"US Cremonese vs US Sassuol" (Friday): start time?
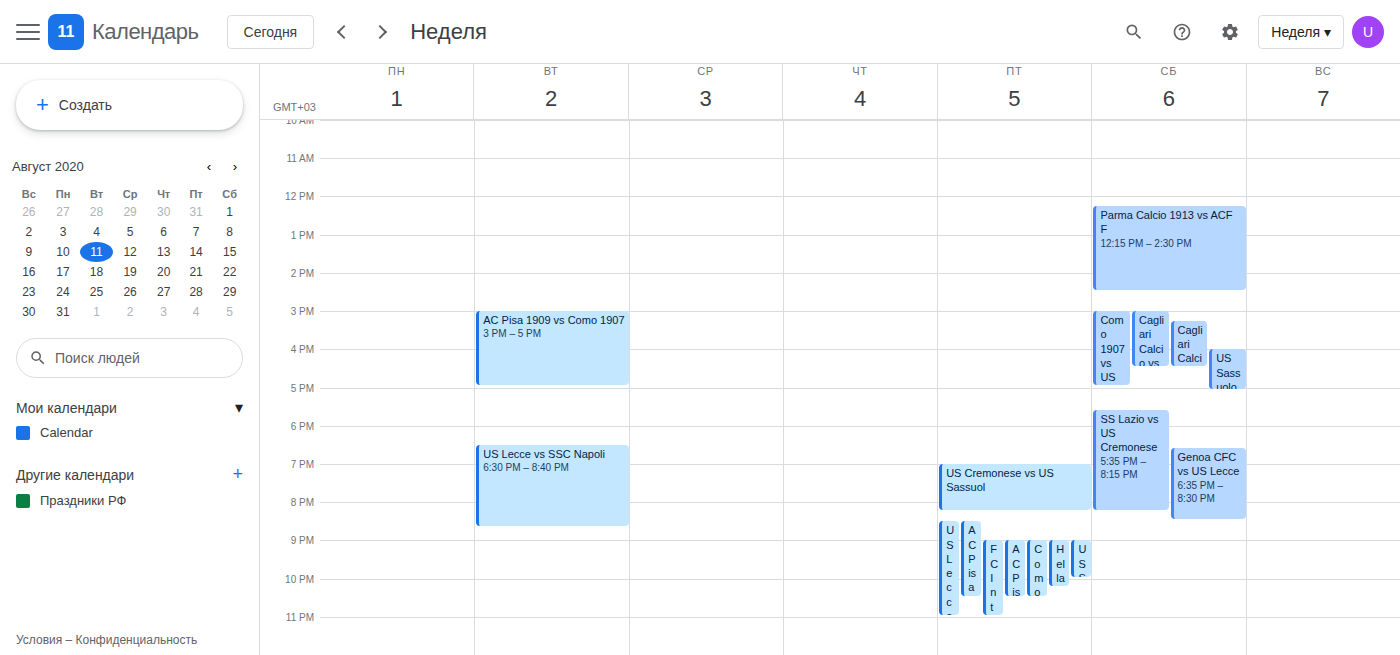
19:00